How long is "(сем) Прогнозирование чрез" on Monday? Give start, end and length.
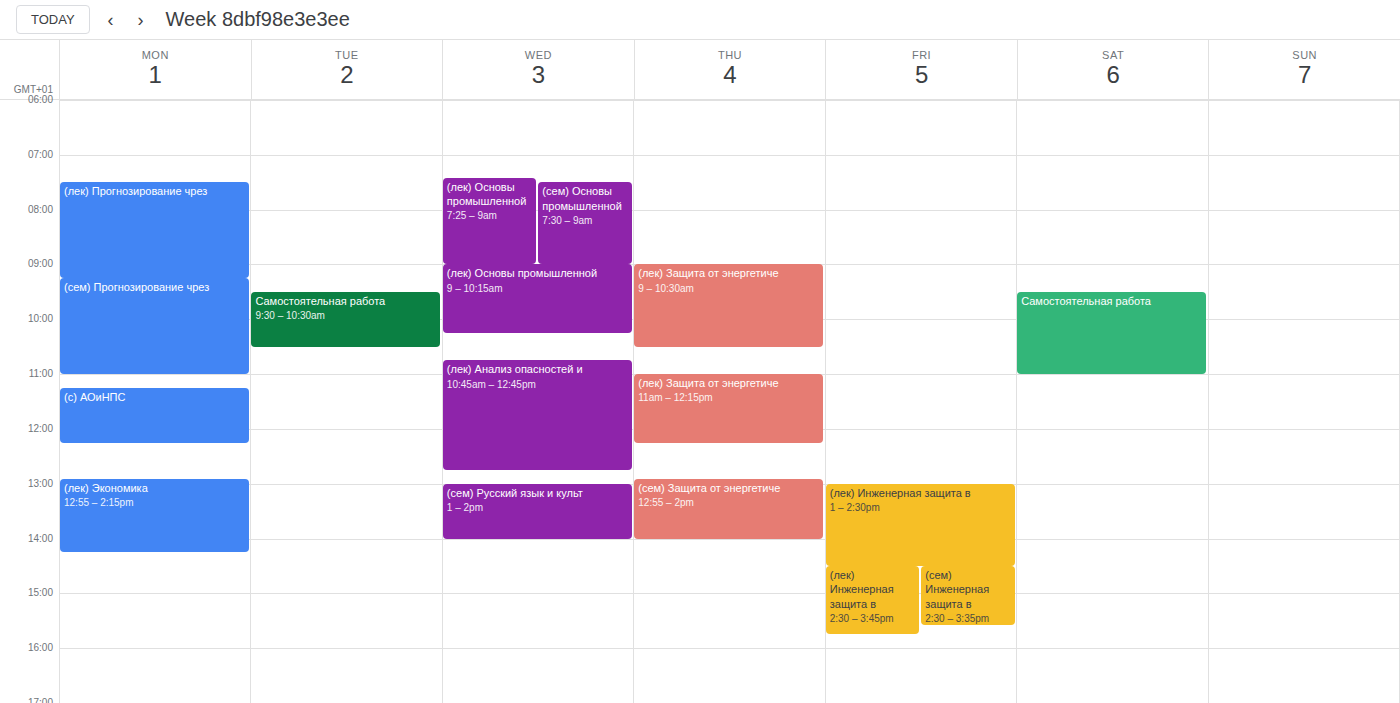
9:15 AM to 11:00 AM, 1 hour 45 minutes